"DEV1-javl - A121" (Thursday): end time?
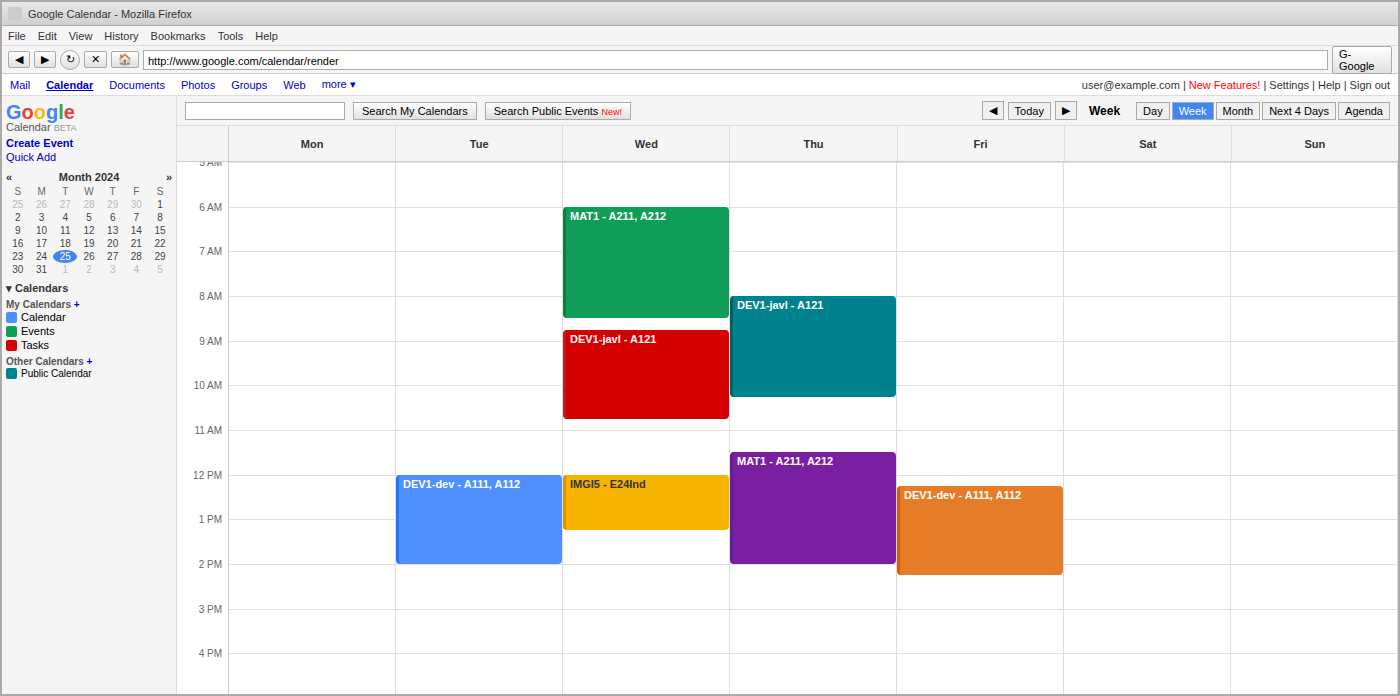
10:15 AM